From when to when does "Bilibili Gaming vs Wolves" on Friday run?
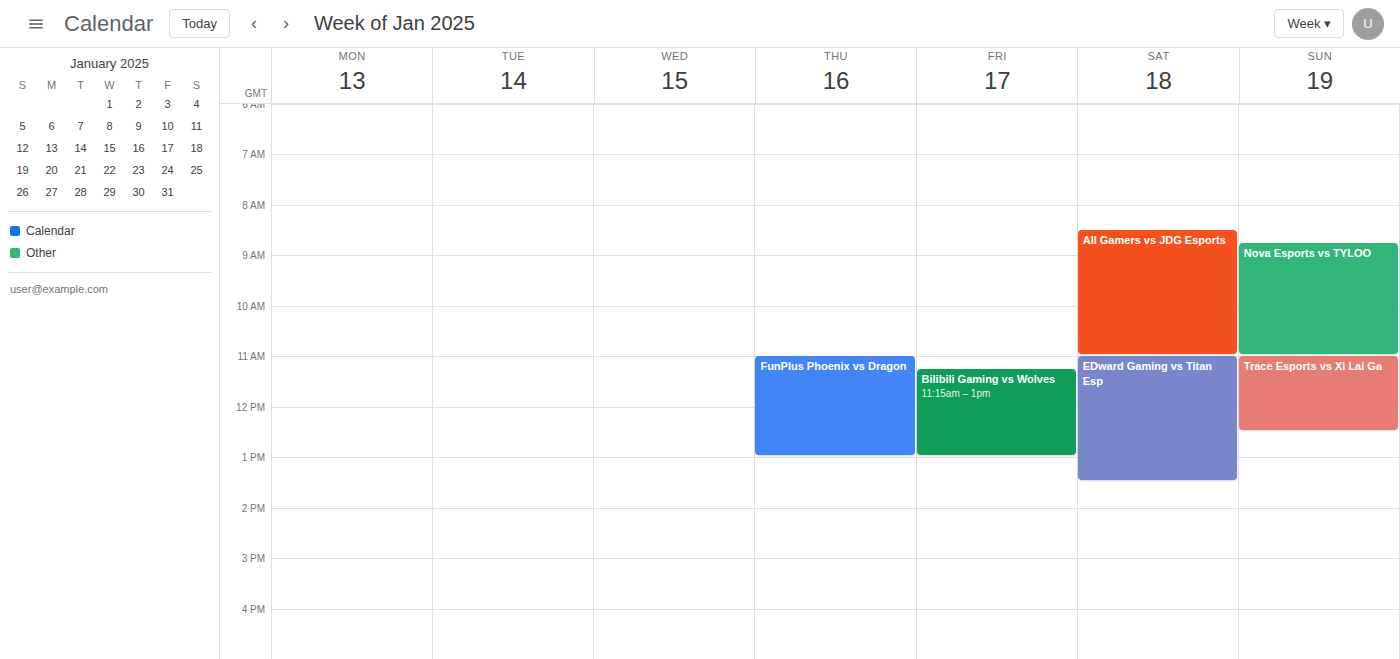
11:15 AM to 1:00 PM